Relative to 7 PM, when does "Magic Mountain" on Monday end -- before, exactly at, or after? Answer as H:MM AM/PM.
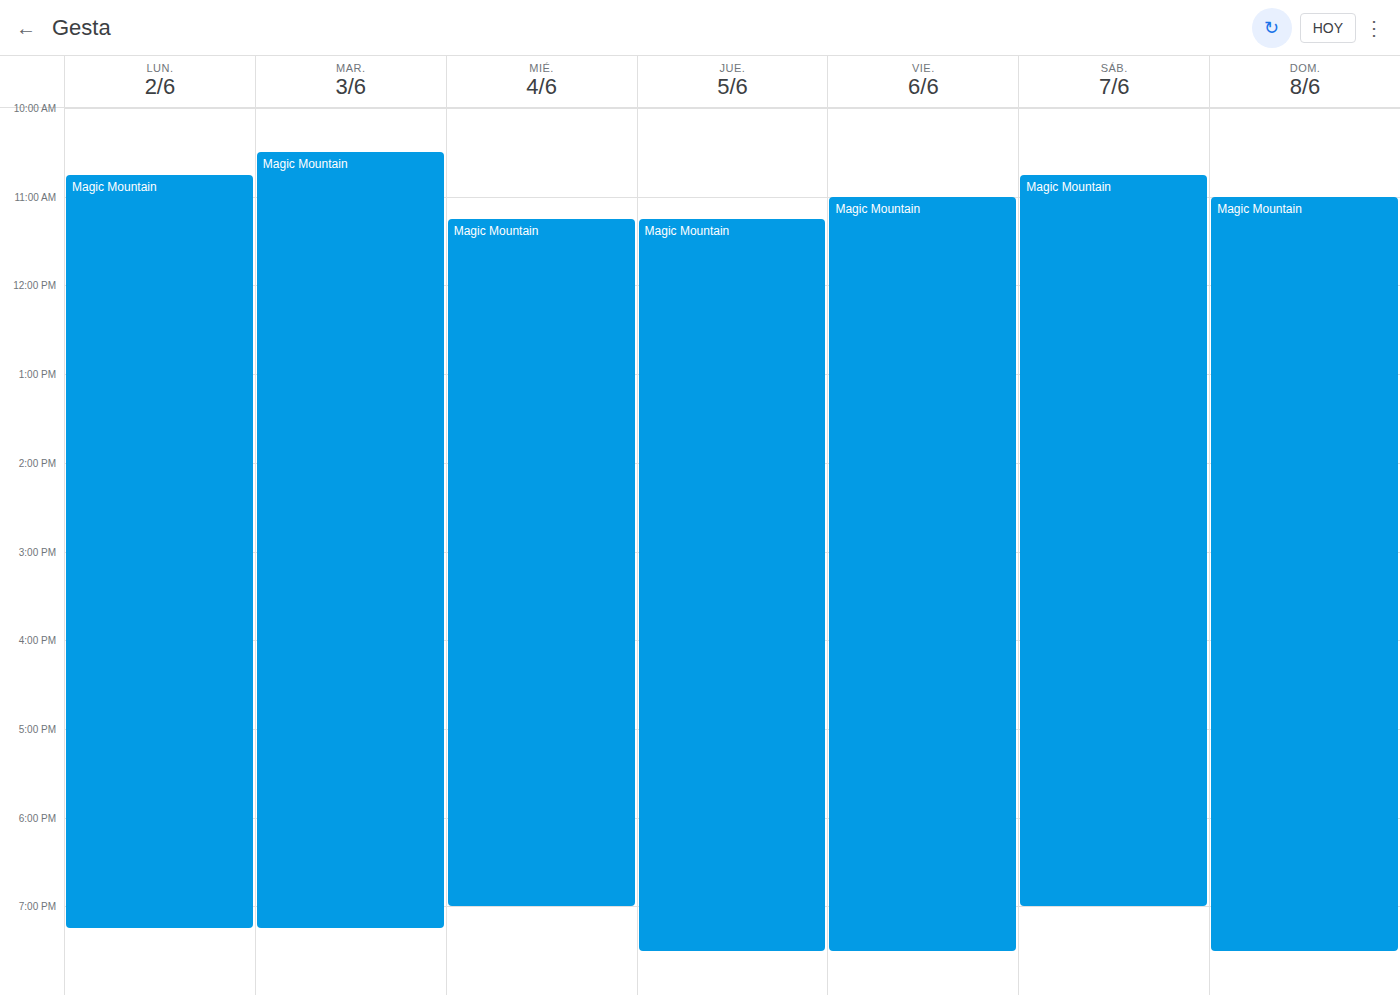
7:15 PM -- after 7 PM, 15 minutes below the 7 PM line.